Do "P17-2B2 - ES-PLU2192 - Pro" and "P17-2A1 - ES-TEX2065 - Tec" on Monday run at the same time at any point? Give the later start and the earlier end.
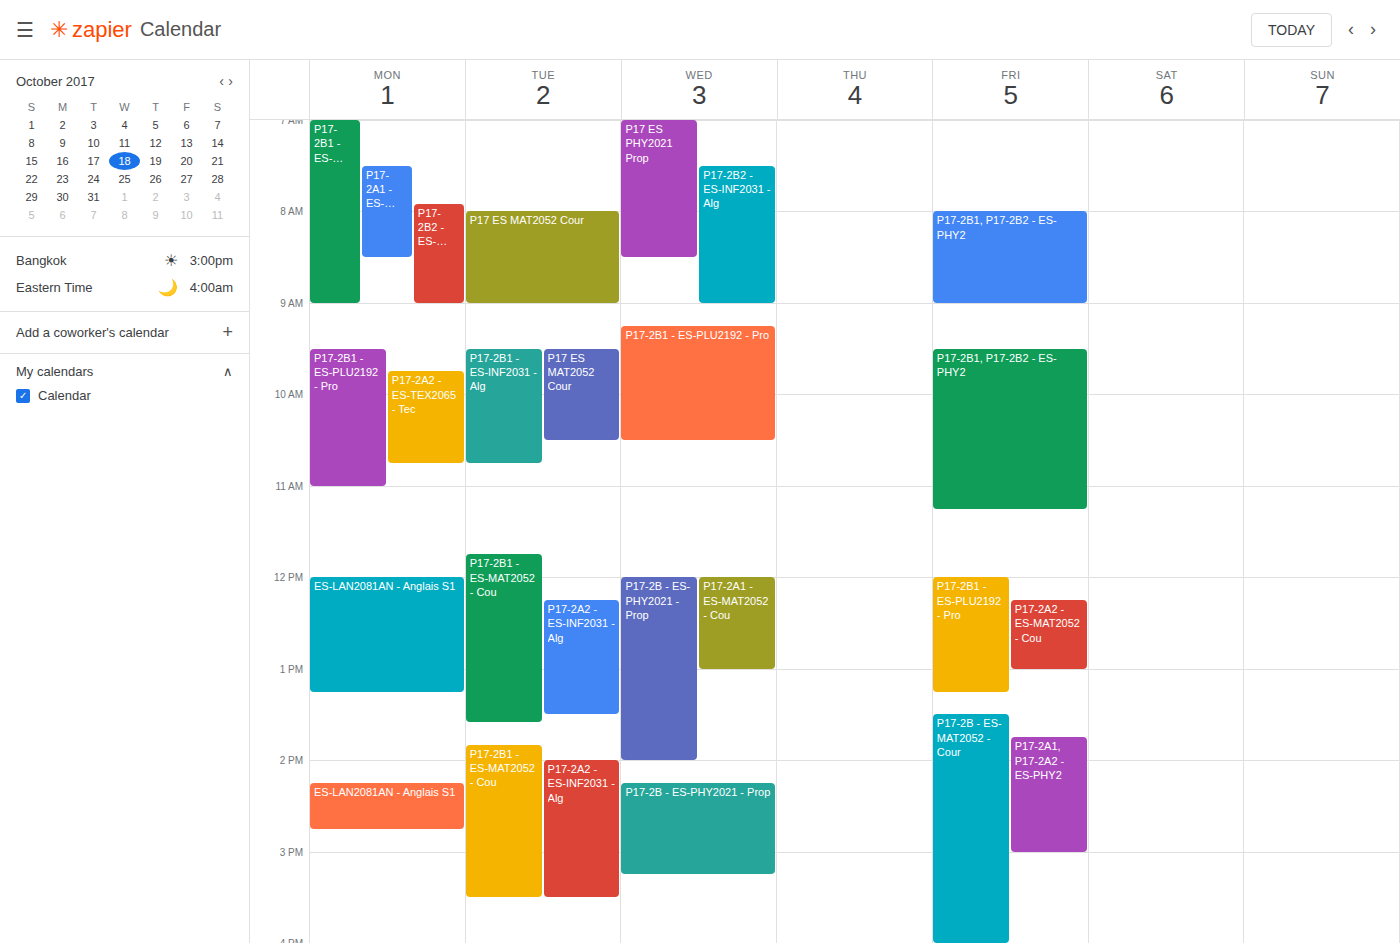
"P17-2B2 - ES-PLU2192 - Pro" starts at 7:55 AM, before "P17-2A1 - ES-TEX2065 - Tec" ends at 8:30 AM -- they overlap.